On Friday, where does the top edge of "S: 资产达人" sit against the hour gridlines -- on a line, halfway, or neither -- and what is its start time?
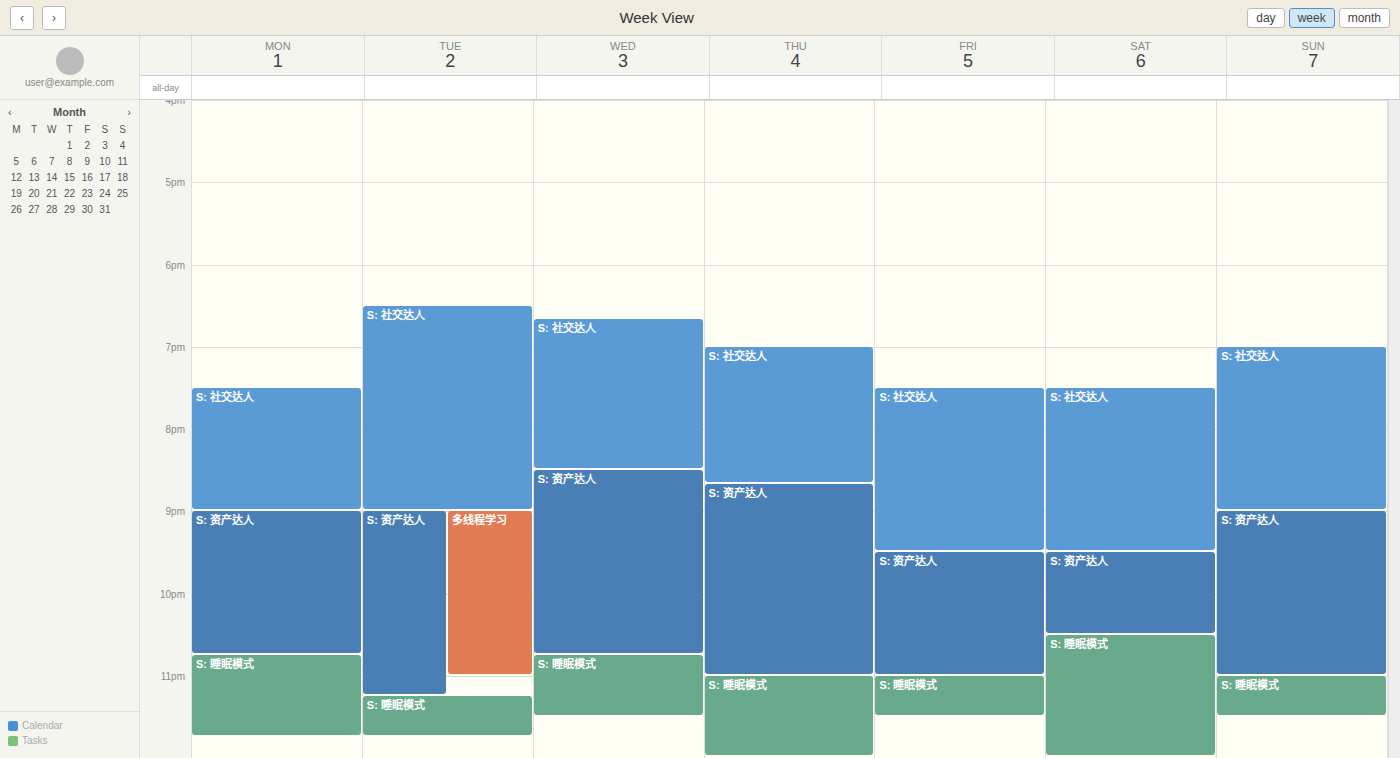
9:30 PM -- halfway between the 9 PM and 10 PM lines.